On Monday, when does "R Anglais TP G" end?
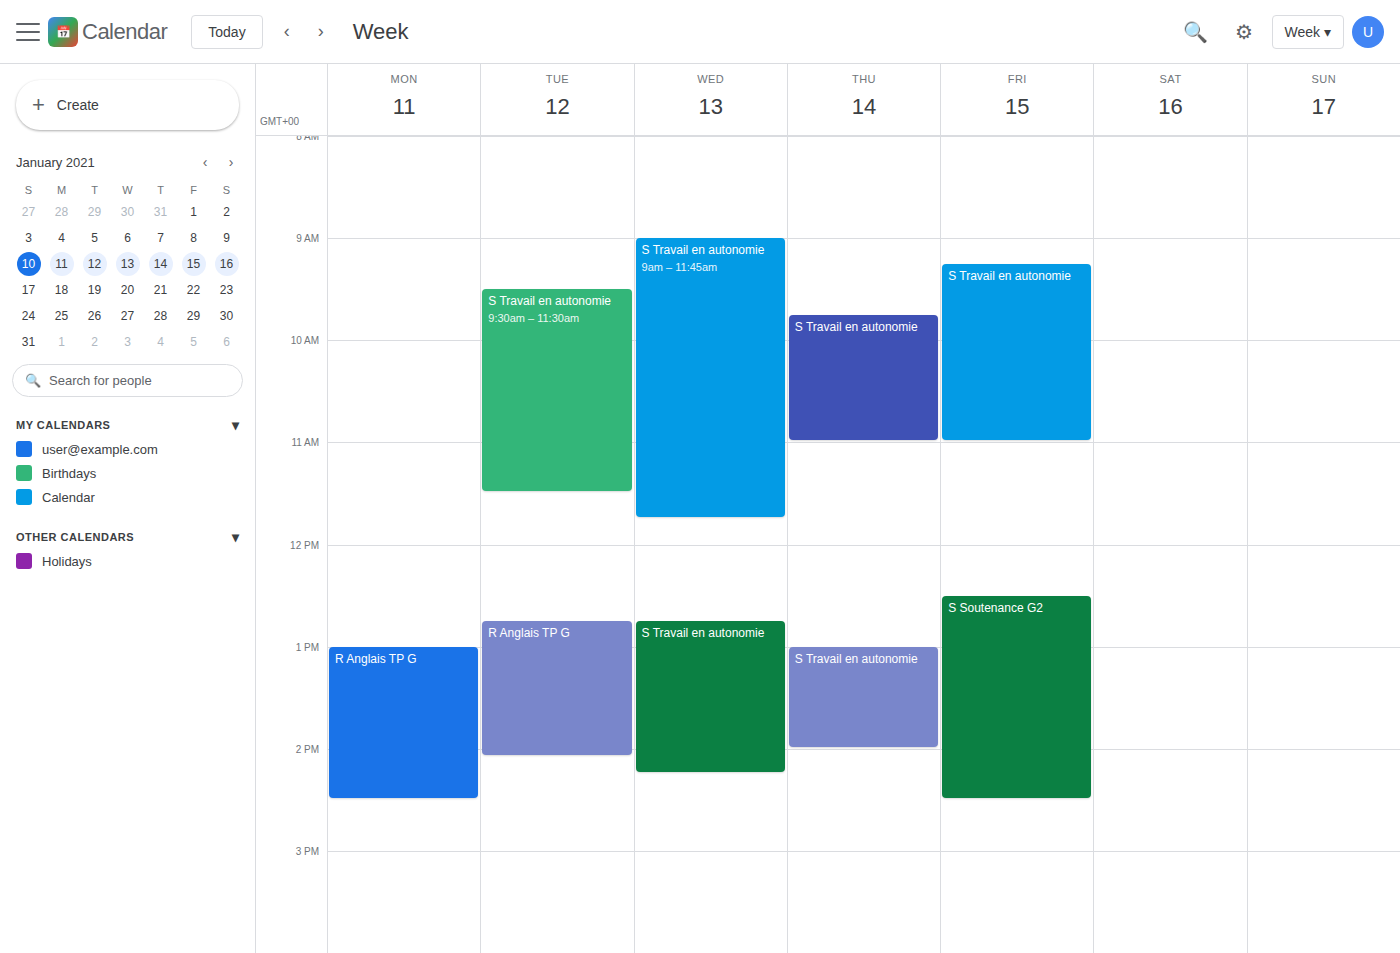
2:30 PM